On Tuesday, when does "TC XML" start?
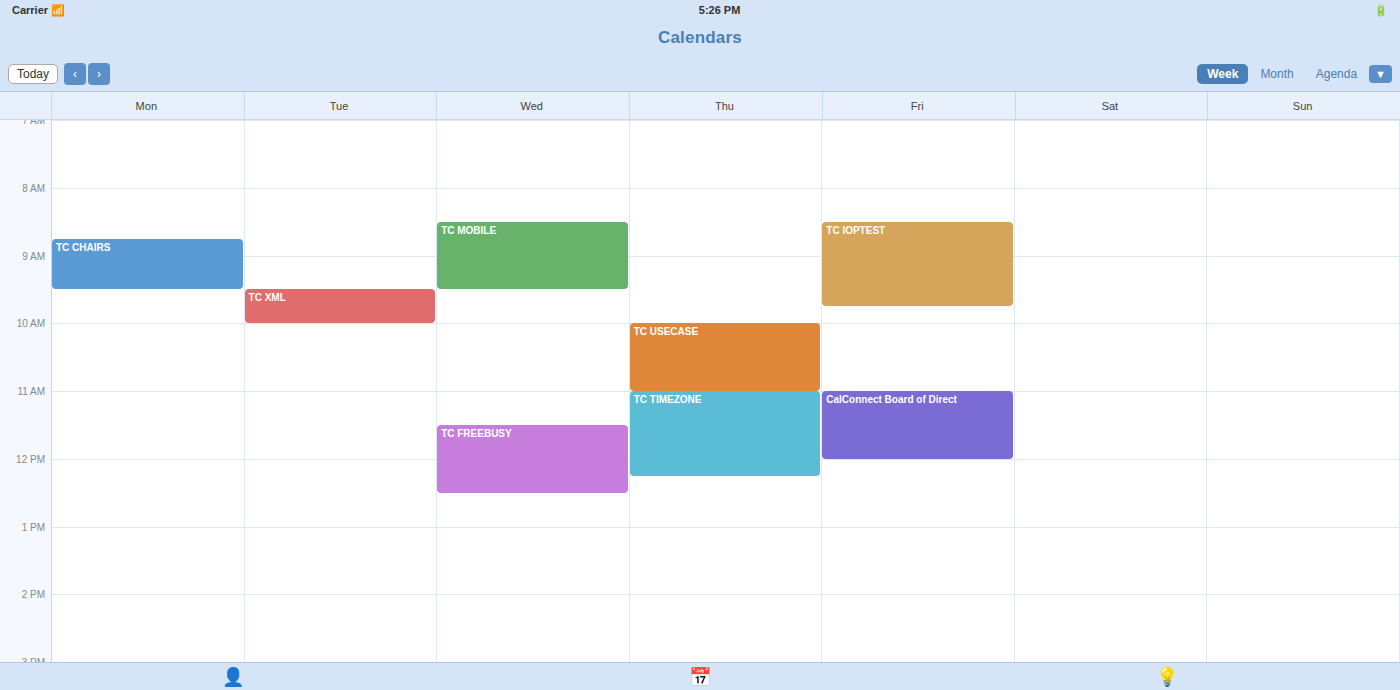
9:30 AM